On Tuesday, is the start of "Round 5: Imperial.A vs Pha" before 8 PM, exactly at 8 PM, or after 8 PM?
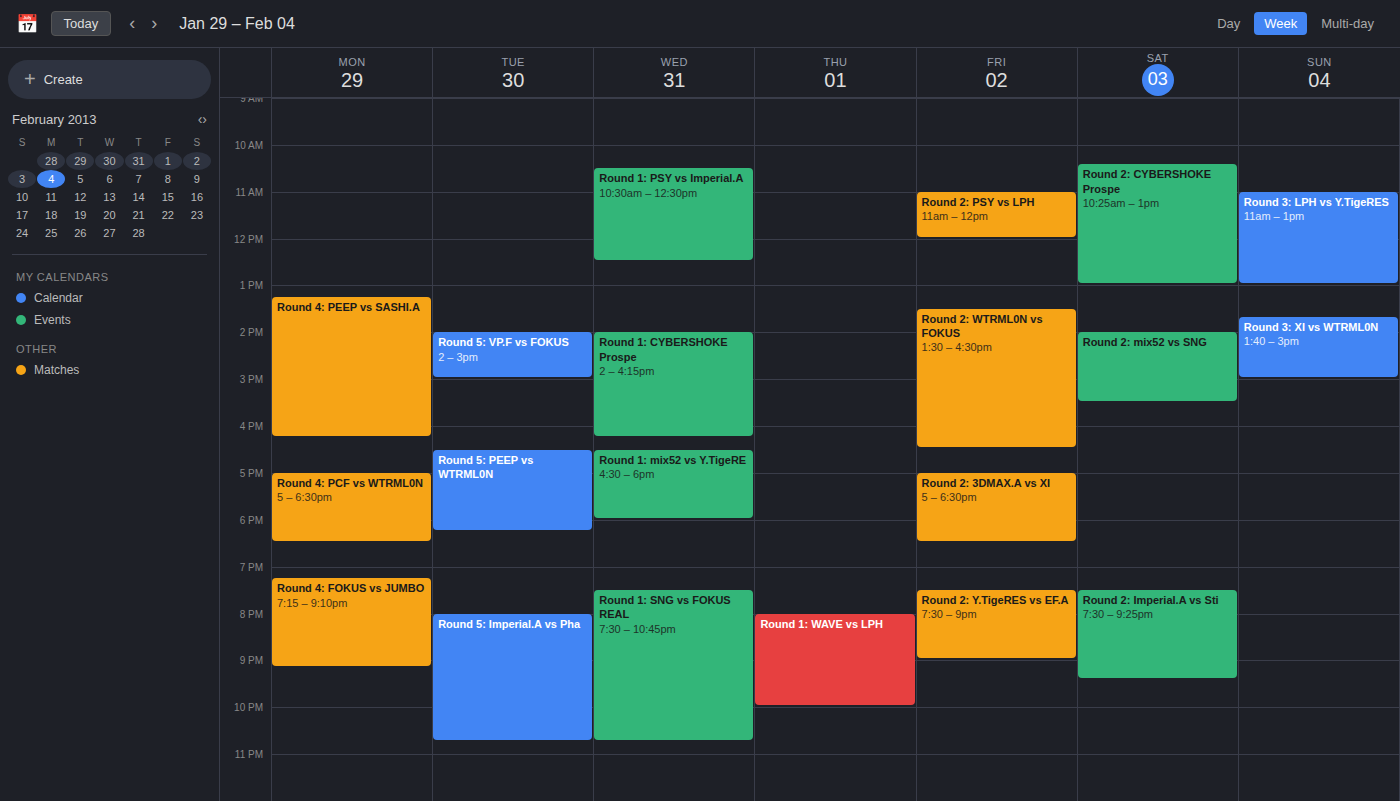
8:00 PM -- exactly at 8 PM, on the 8 PM line.